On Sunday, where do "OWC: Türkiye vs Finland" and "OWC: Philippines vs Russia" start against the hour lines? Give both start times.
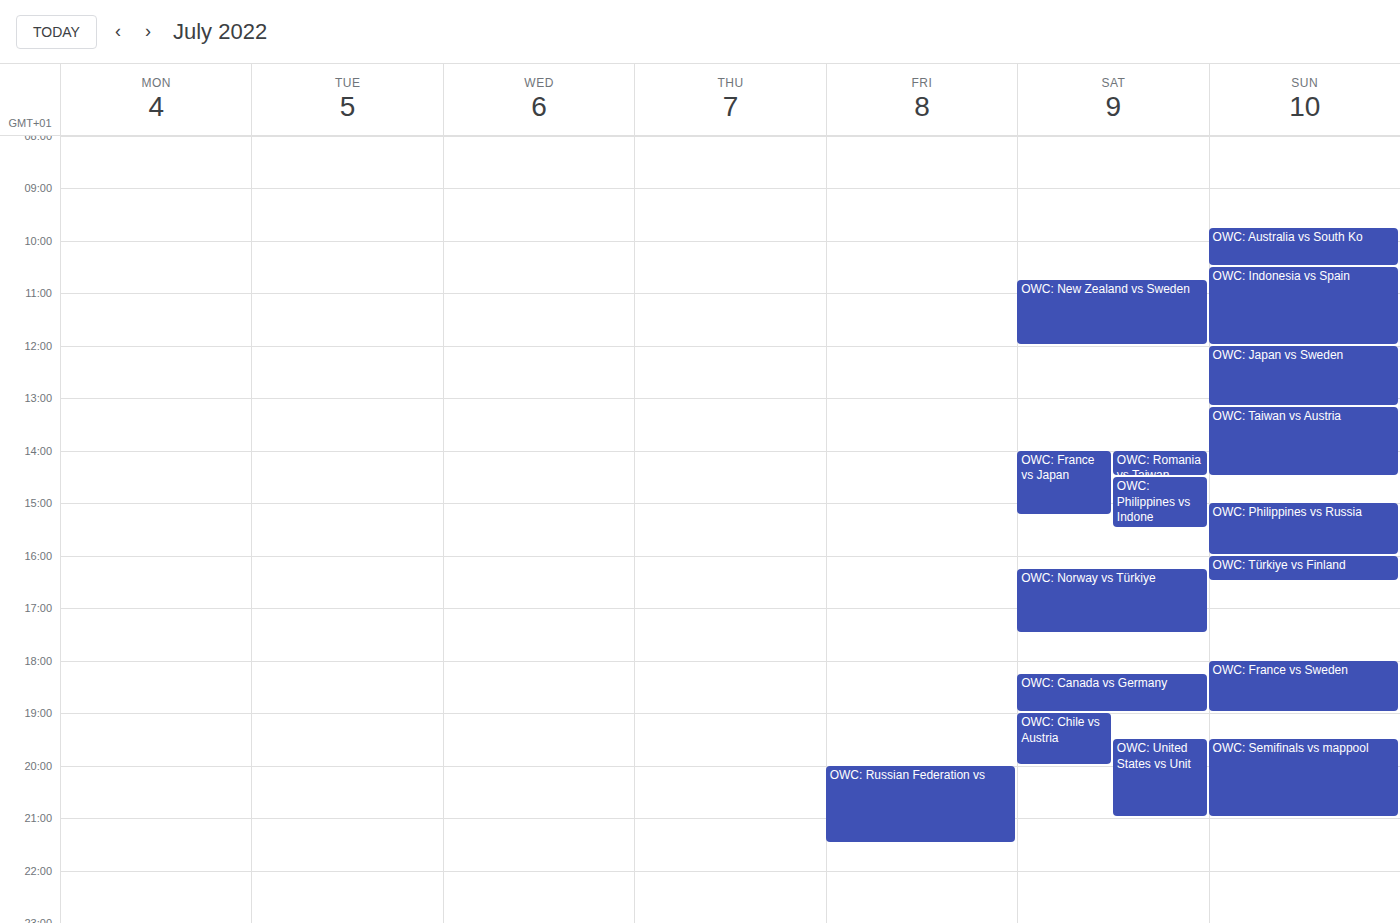
"OWC: Türkiye vs Finland": 16:00, exactly on the 16:00 line. "OWC: Philippines vs Russia": 15:00, exactly on the 15:00 line.